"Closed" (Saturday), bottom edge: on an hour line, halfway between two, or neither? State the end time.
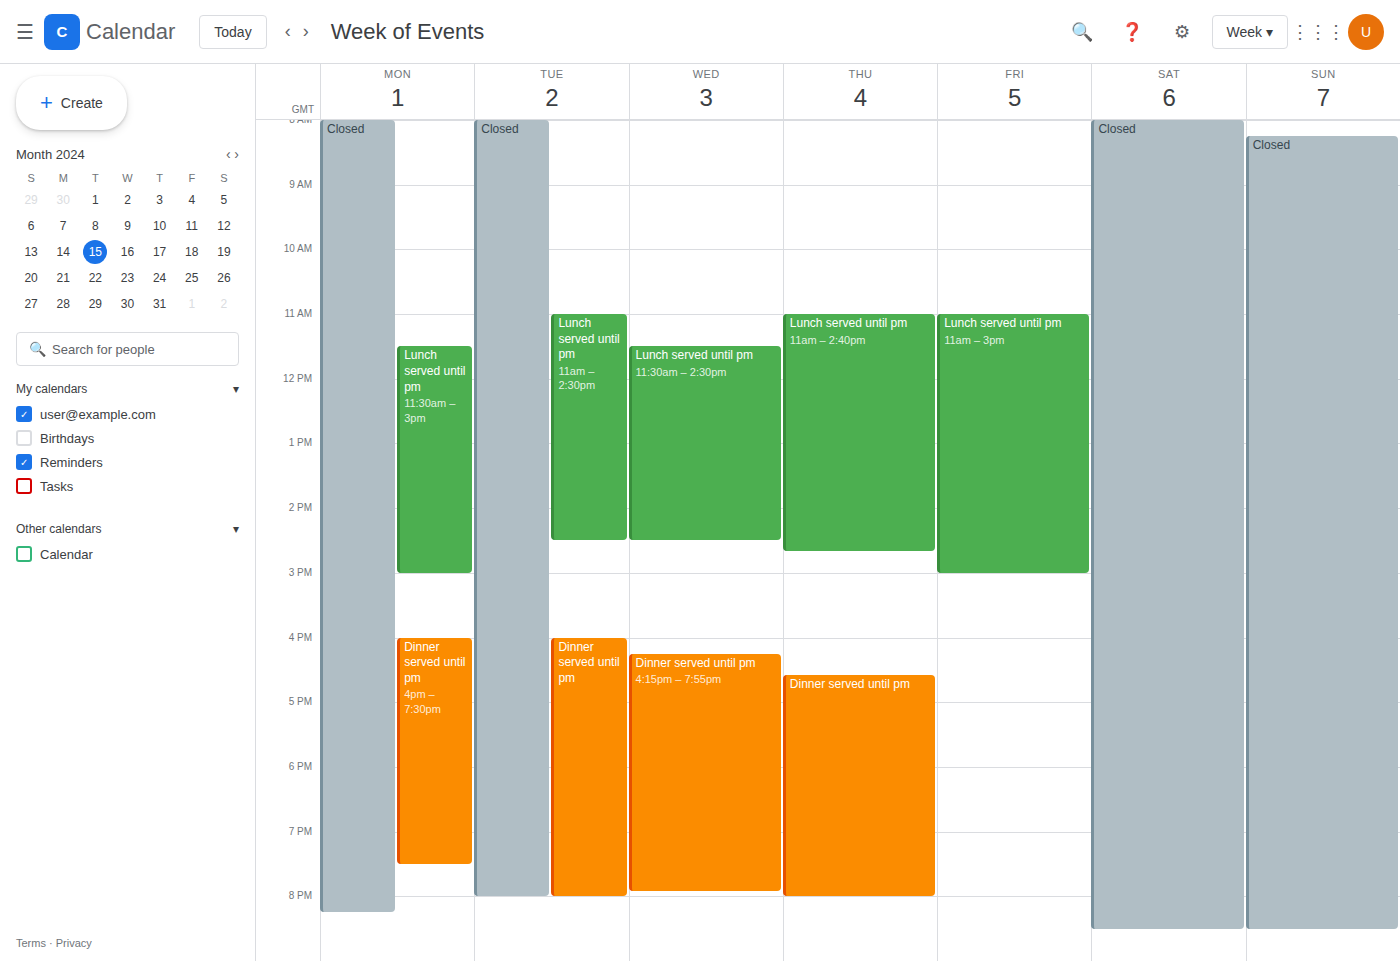
8:30 PM -- halfway between the 8 PM and 9 PM lines.